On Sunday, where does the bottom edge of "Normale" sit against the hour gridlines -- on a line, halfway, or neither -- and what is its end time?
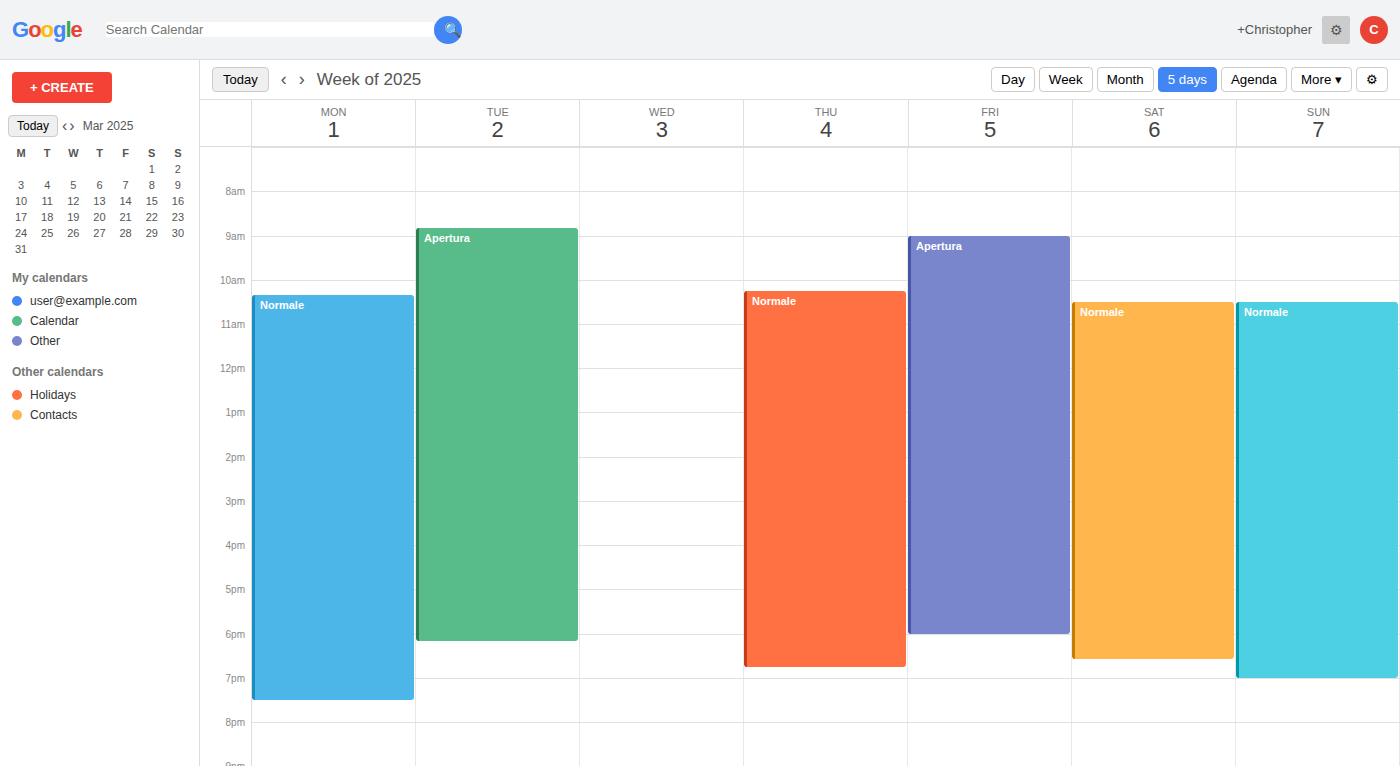
7:00 PM -- exactly on the 7 PM line.